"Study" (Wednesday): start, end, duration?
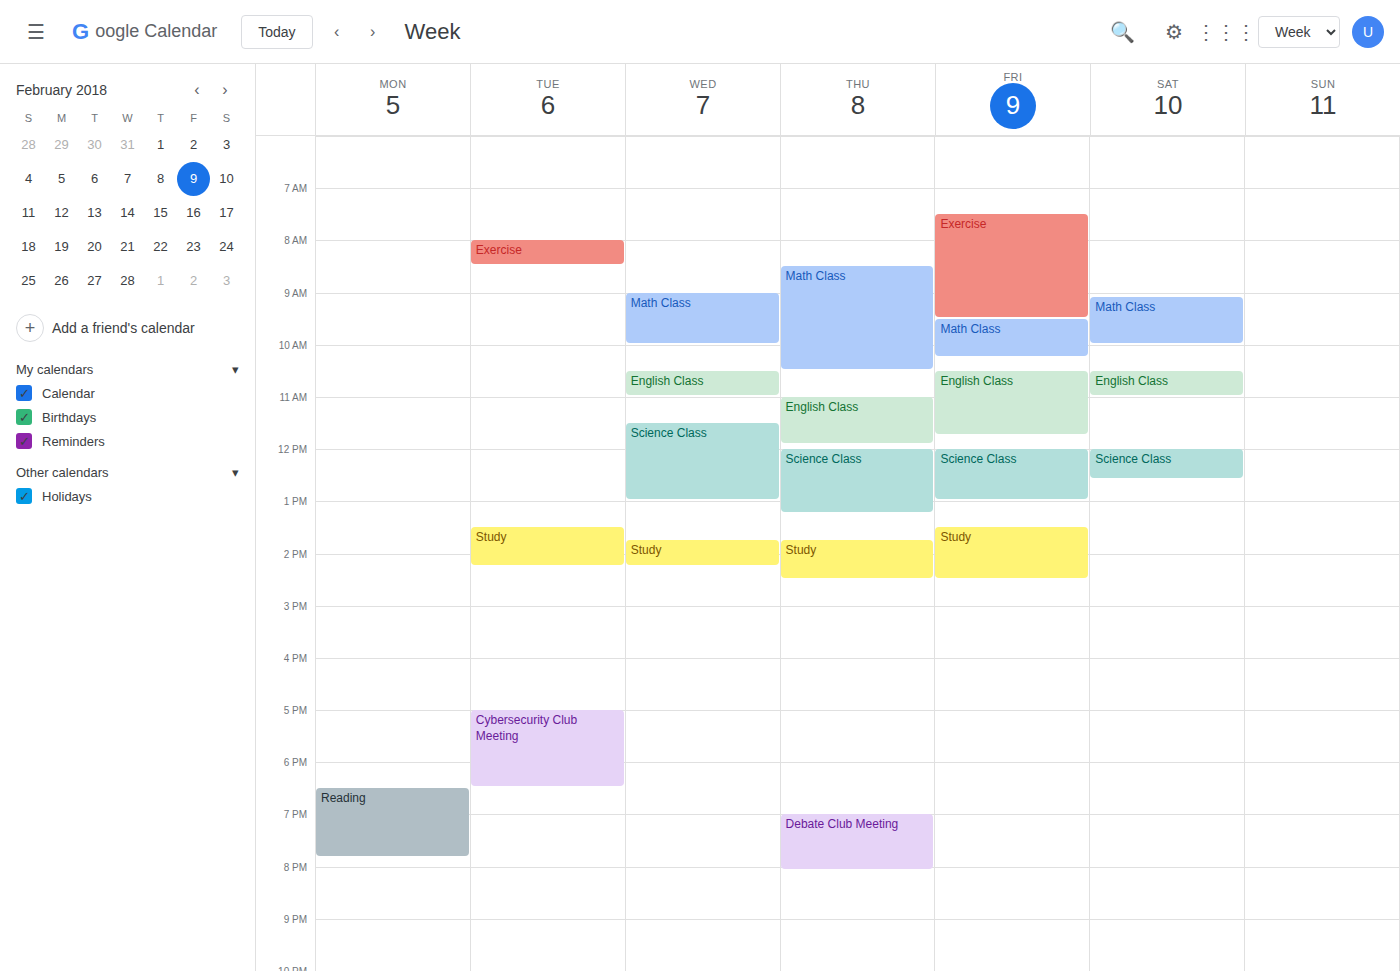
1:45 PM to 2:15 PM, 30 minutes